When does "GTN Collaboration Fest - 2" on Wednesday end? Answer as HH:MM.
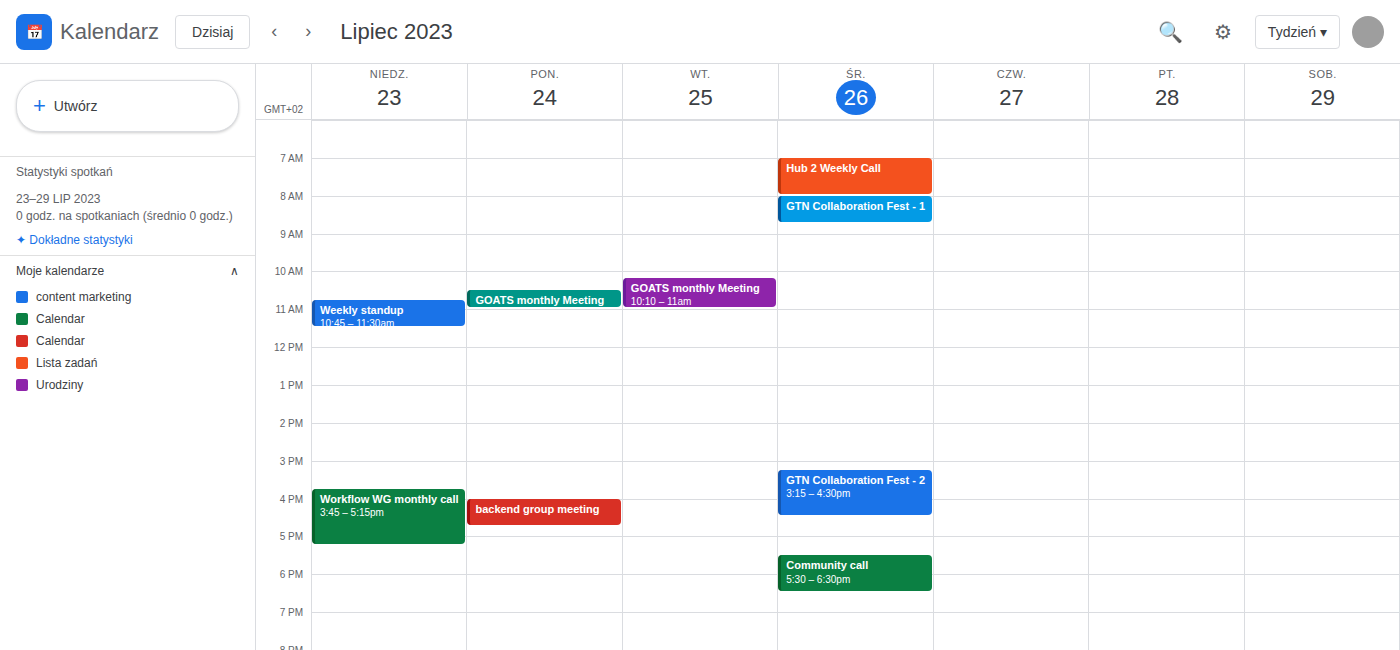
16:30